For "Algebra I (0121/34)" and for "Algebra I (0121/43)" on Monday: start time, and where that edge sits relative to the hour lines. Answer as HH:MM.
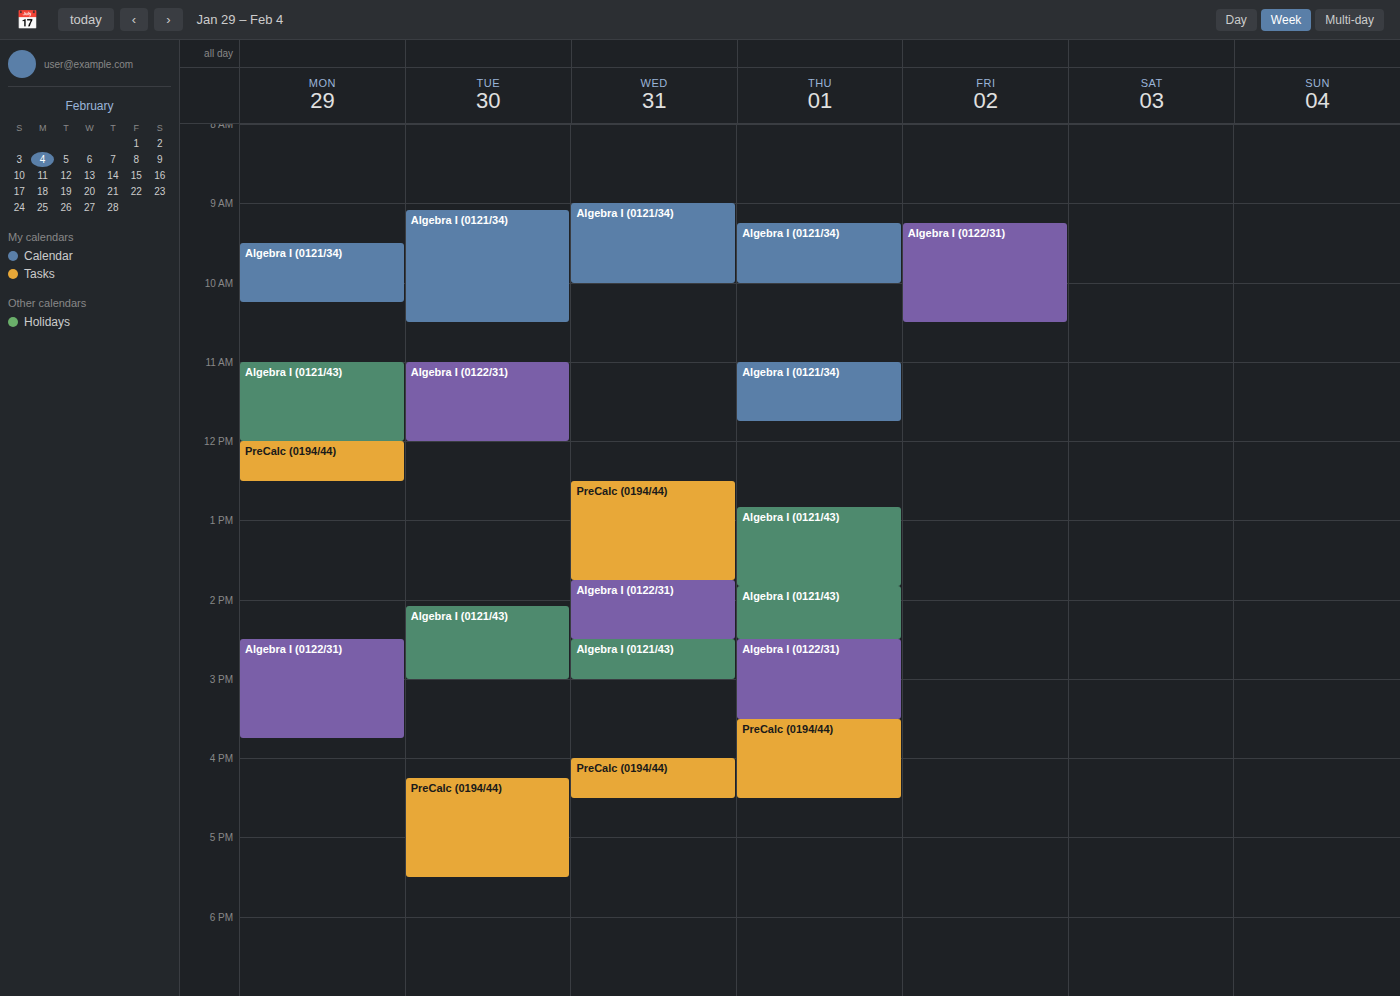
"Algebra I (0121/34)": 09:30, halfway between the 09:00 and 10:00 lines. "Algebra I (0121/43)": 11:00, exactly on the 11:00 line.